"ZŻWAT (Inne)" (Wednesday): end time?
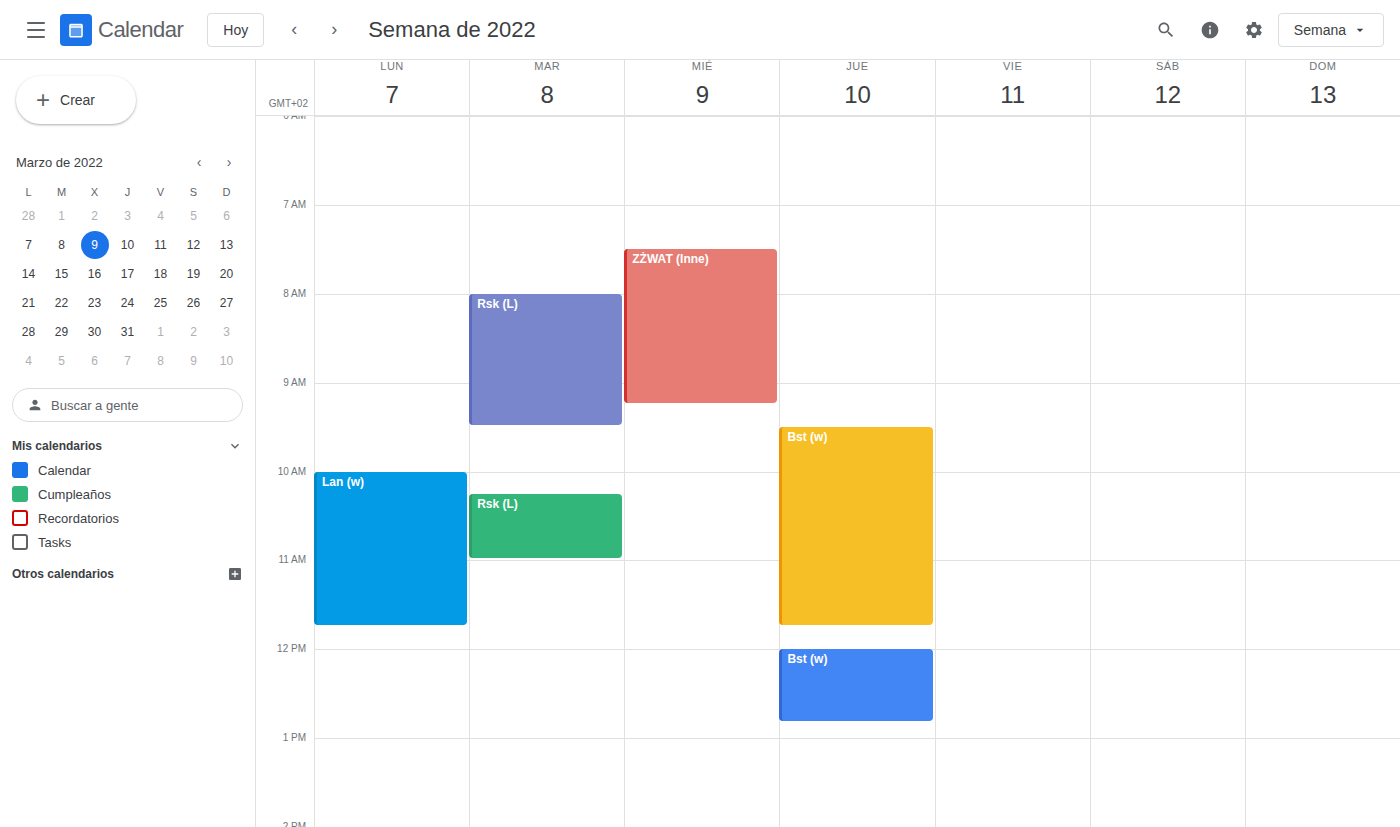
9:15 AM